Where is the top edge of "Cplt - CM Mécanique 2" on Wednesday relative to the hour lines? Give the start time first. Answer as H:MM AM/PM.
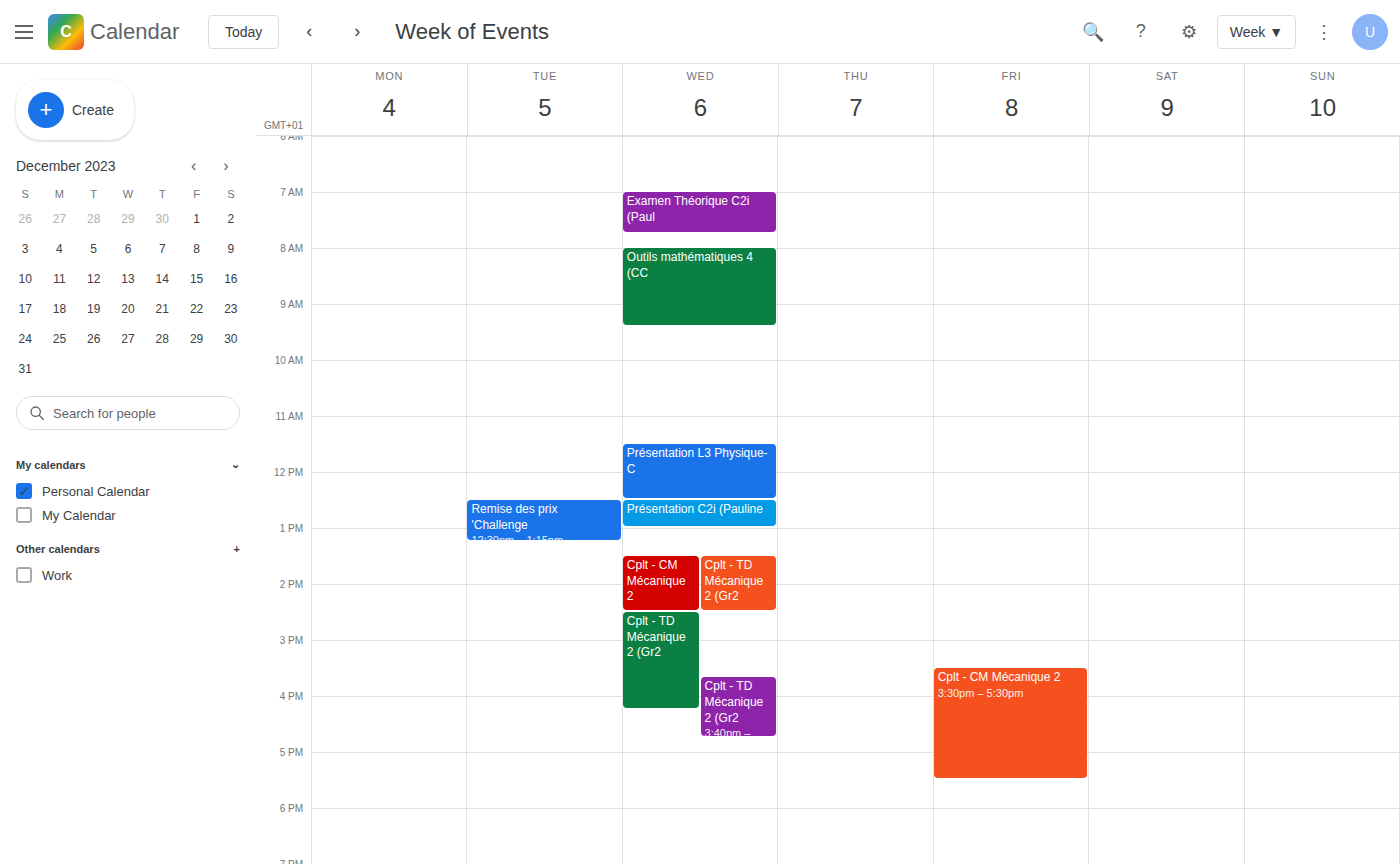
1:30 PM -- halfway between the 1 PM and 2 PM lines.